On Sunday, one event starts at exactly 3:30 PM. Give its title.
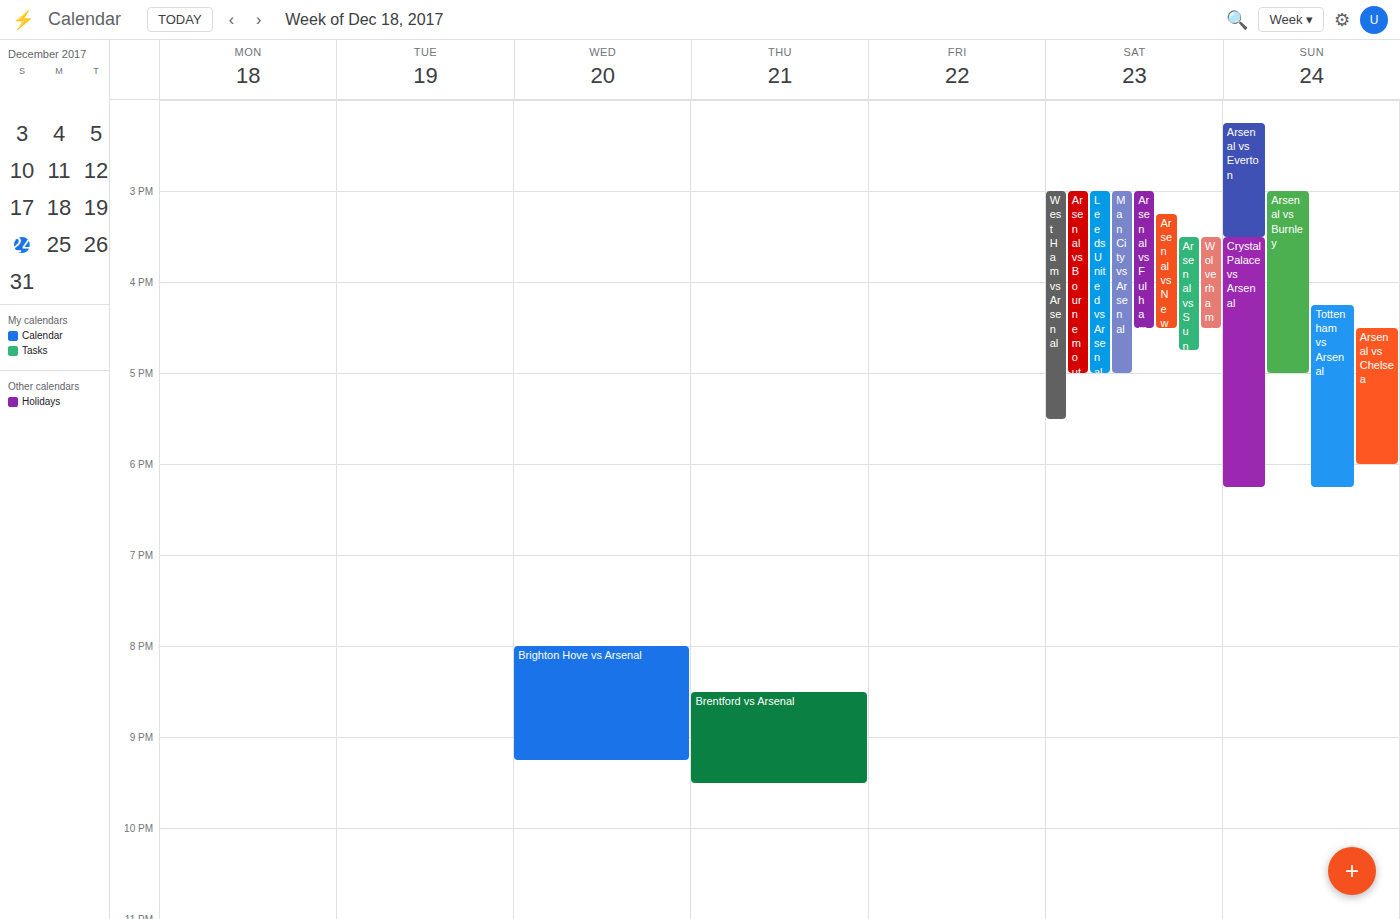
"Crystal Palace vs Arsenal"